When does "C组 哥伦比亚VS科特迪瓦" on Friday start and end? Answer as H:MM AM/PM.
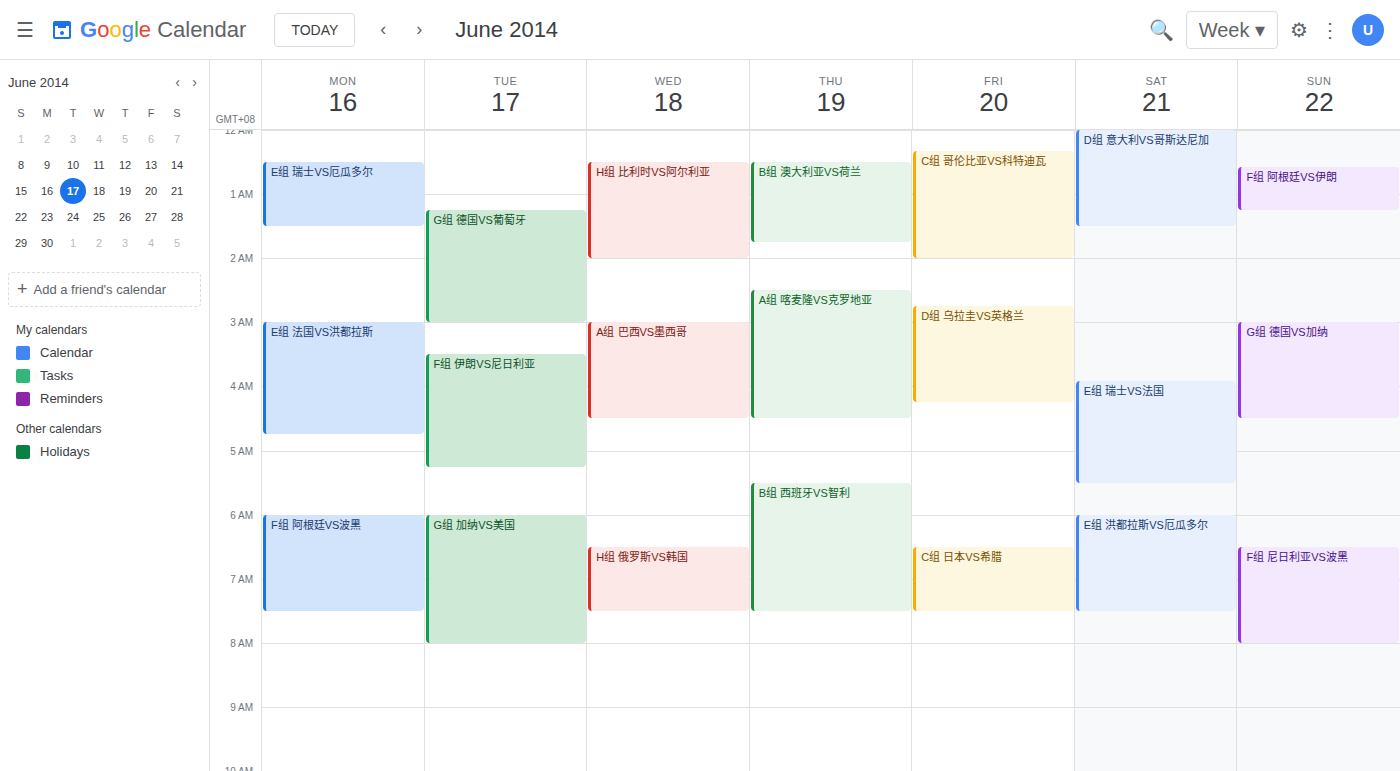
12:20 AM to 2:00 AM